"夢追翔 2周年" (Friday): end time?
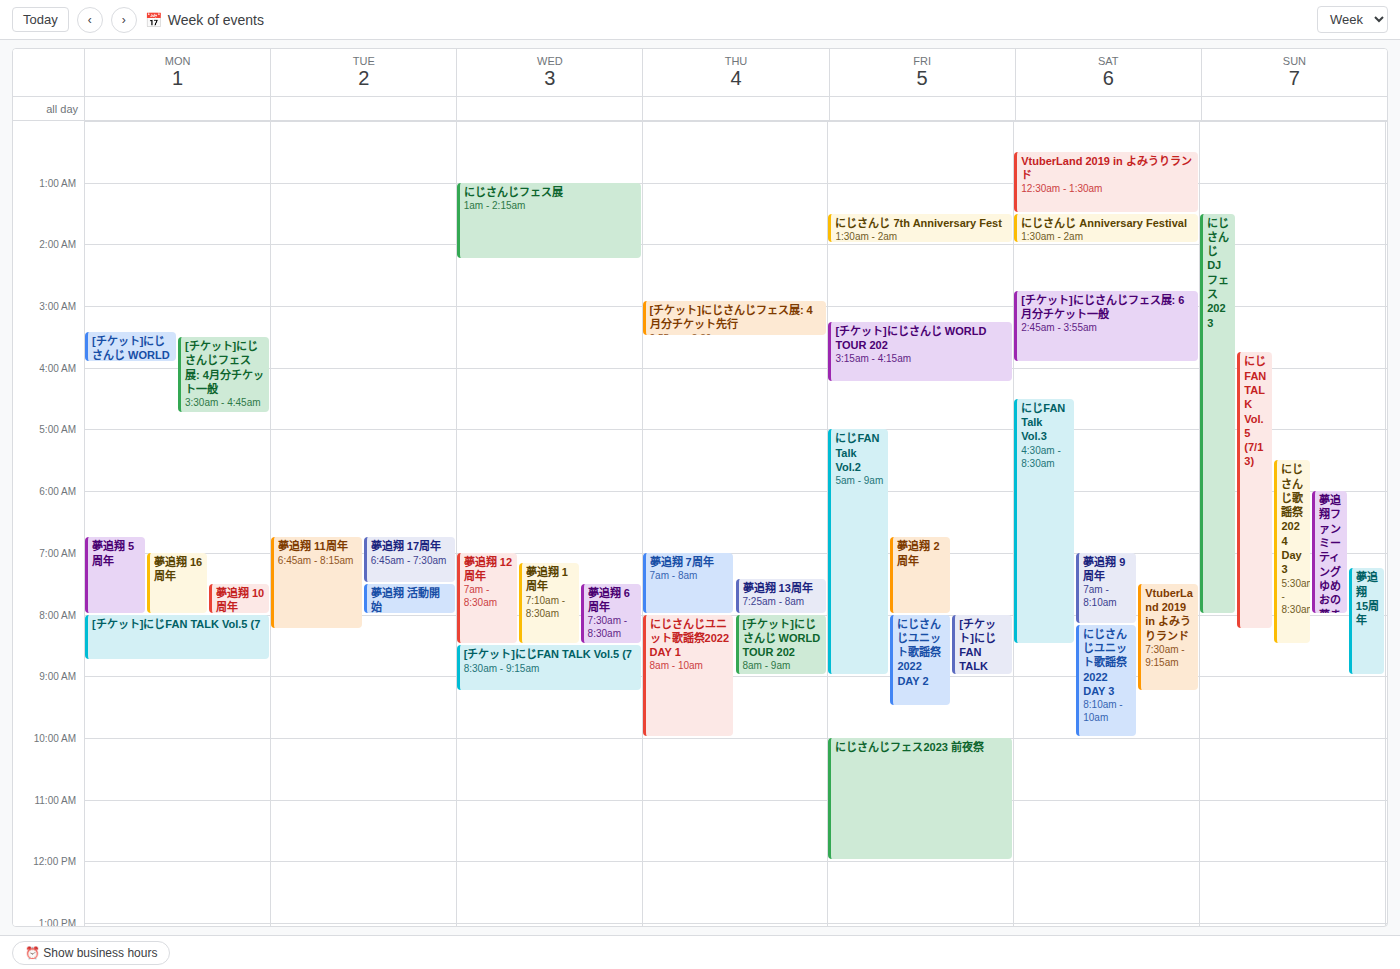
8:00 AM